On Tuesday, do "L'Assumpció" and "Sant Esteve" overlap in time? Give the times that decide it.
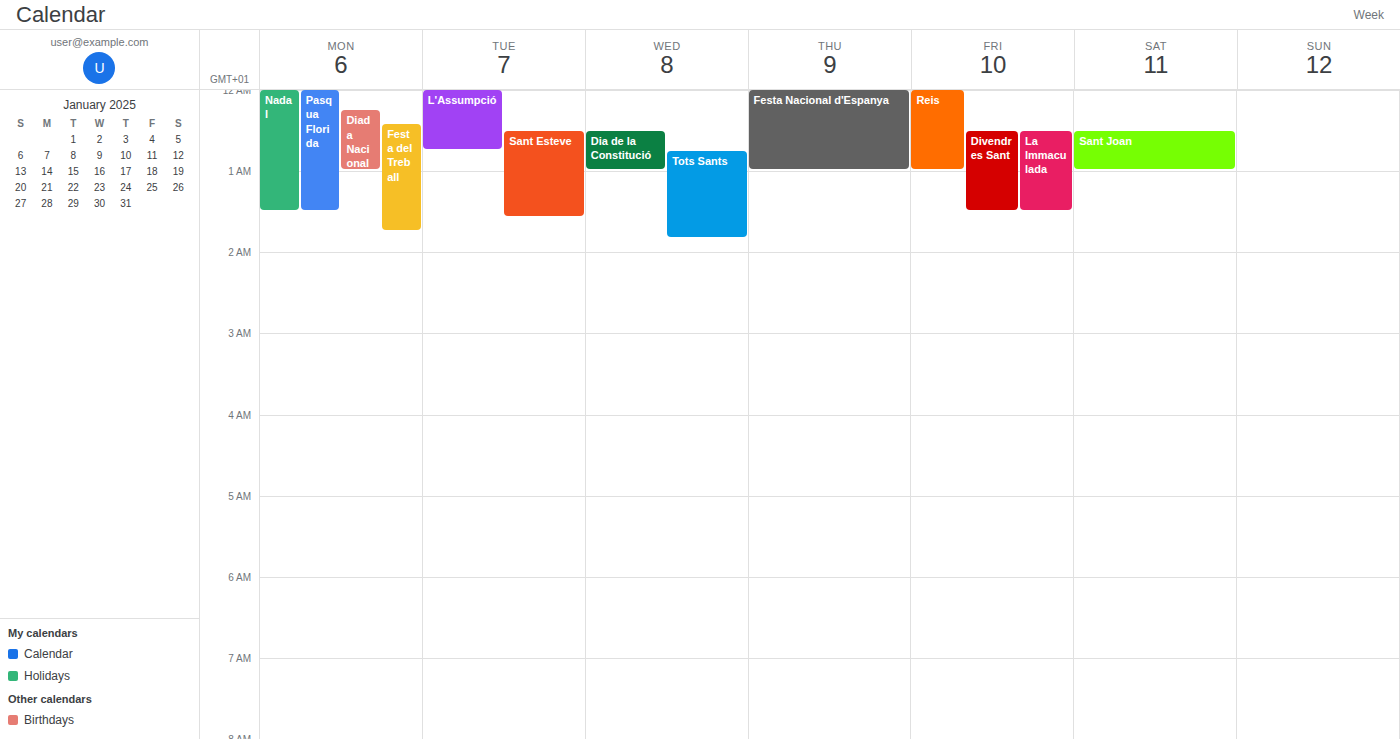
"Sant Esteve" starts at 12:30 AM, before "L'Assumpció" ends at 12:45 AM -- they overlap.